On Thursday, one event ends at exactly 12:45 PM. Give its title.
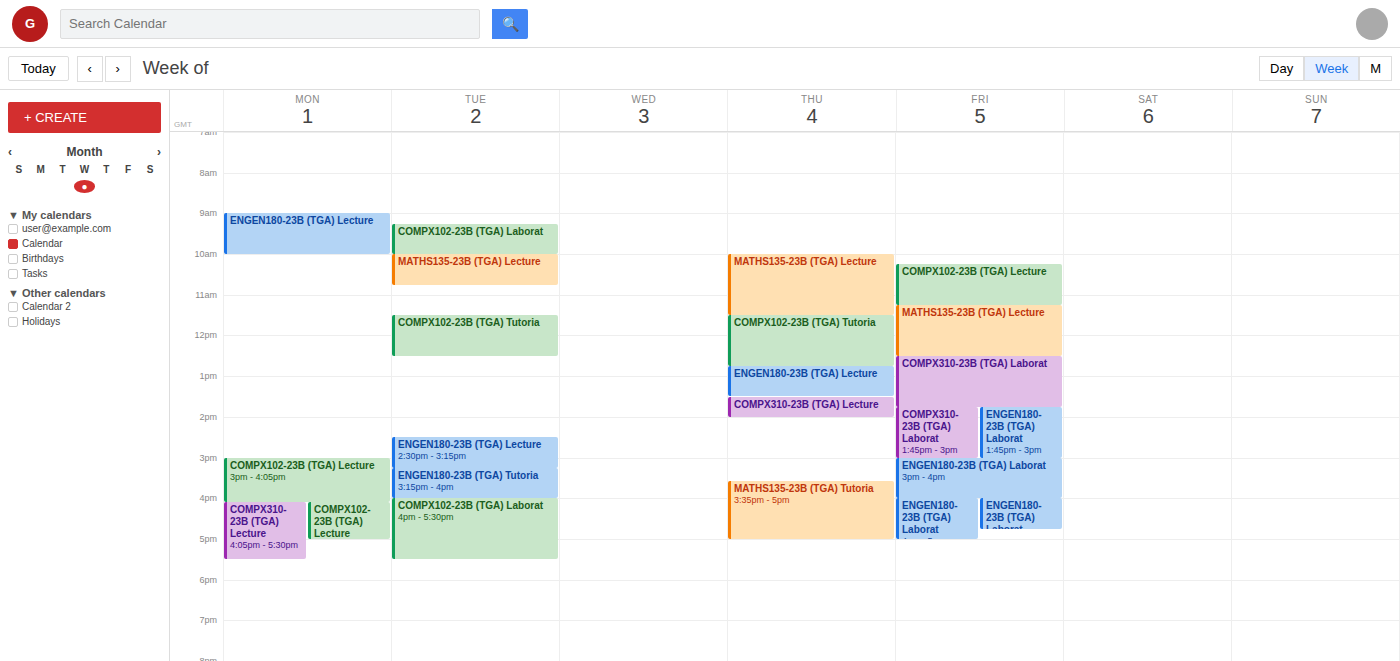
"COMPX102-23B (TGA) Tutoria"